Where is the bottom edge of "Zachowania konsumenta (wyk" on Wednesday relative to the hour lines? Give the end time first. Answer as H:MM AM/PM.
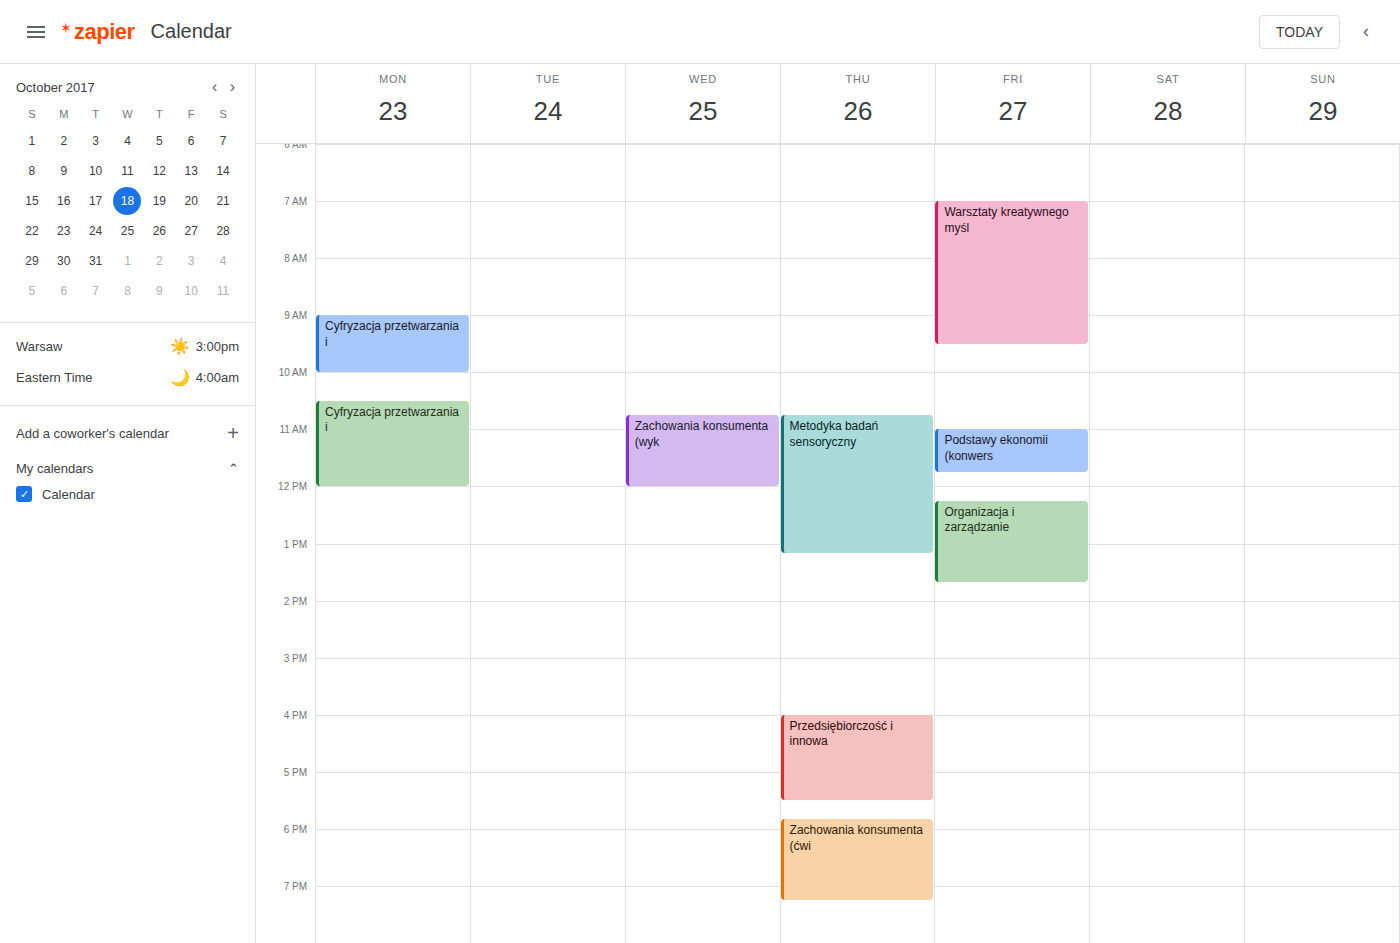
12:00 PM -- exactly on the 12 PM line.